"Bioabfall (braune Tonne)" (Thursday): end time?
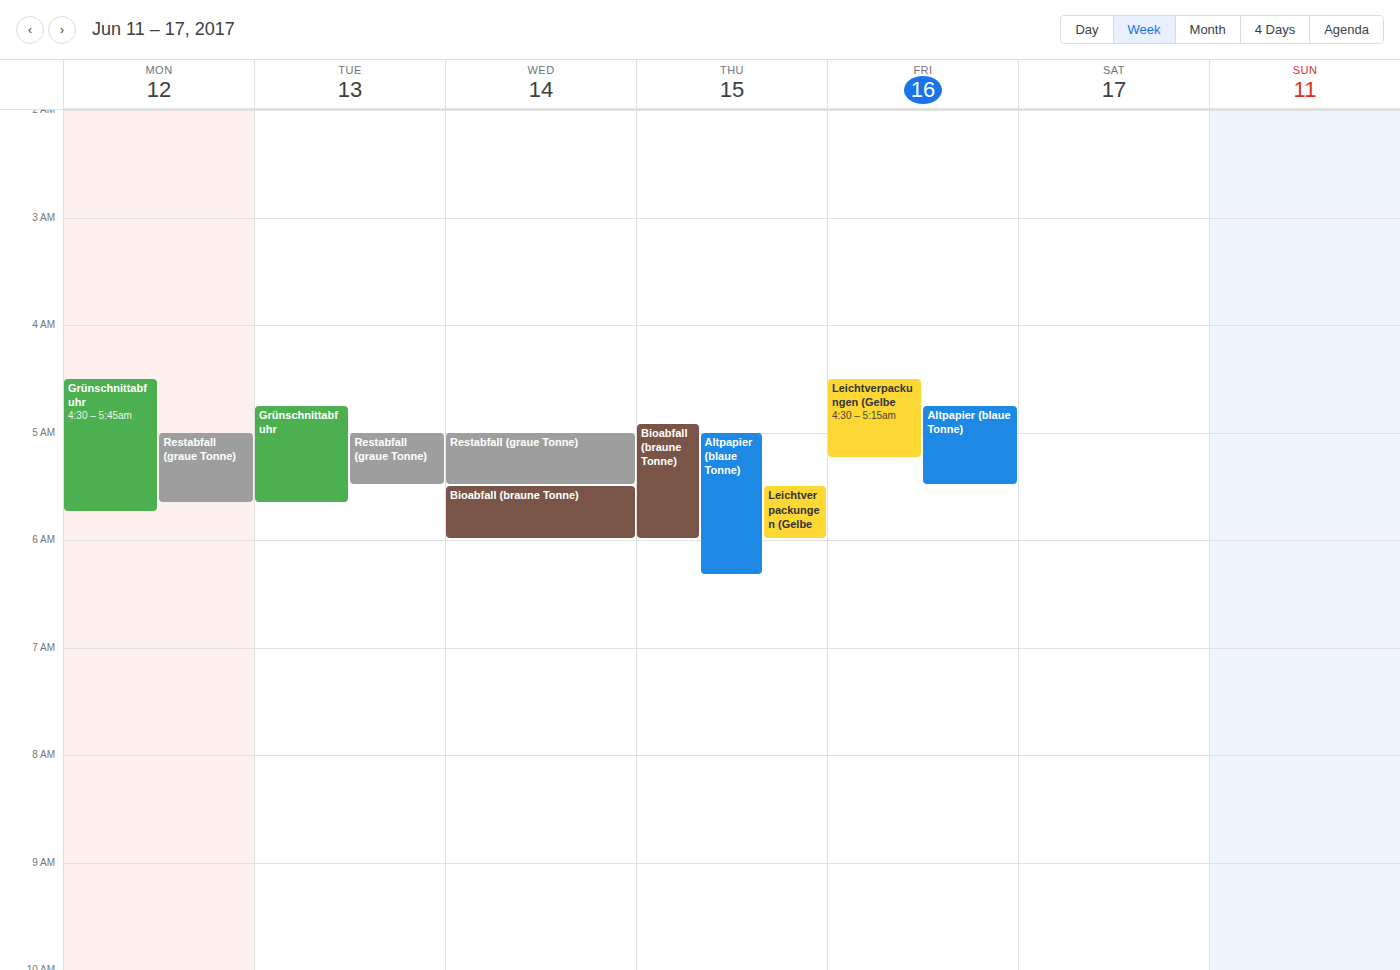
06:00